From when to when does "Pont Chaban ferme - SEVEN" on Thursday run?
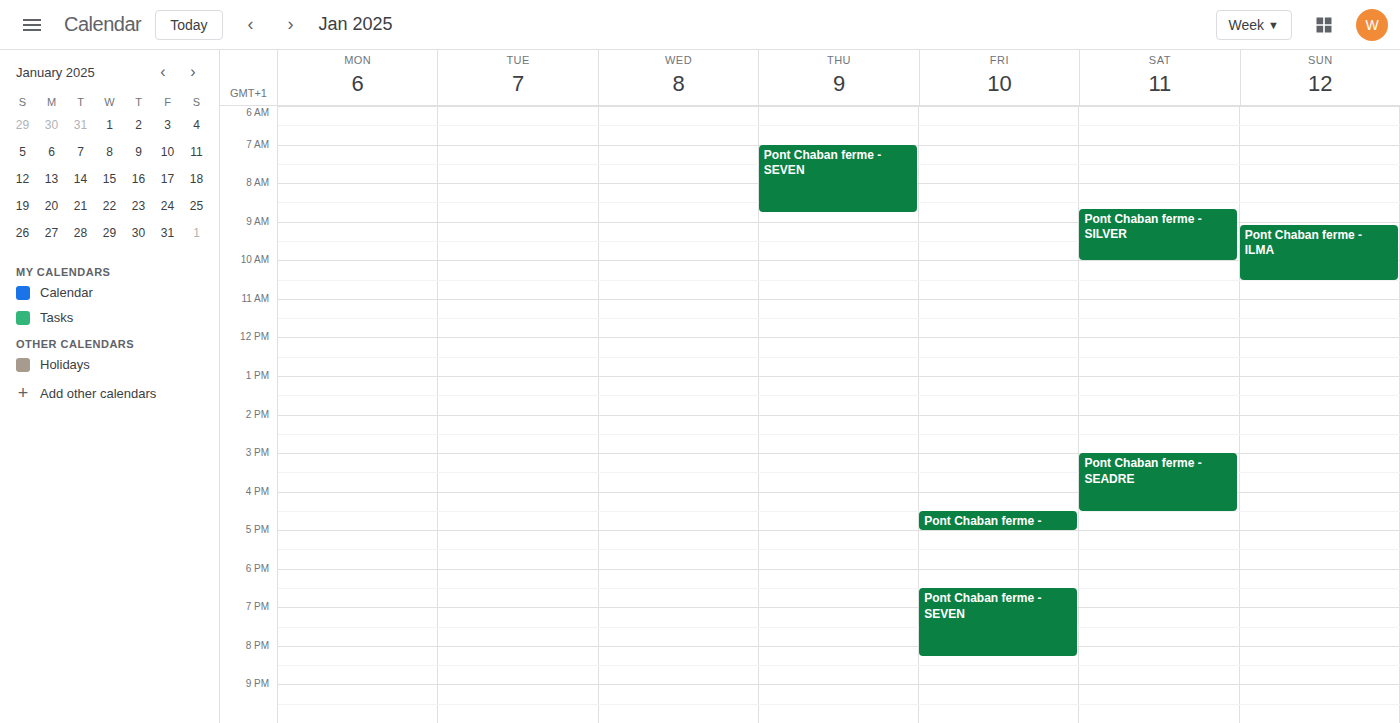
7:00 AM to 8:45 AM